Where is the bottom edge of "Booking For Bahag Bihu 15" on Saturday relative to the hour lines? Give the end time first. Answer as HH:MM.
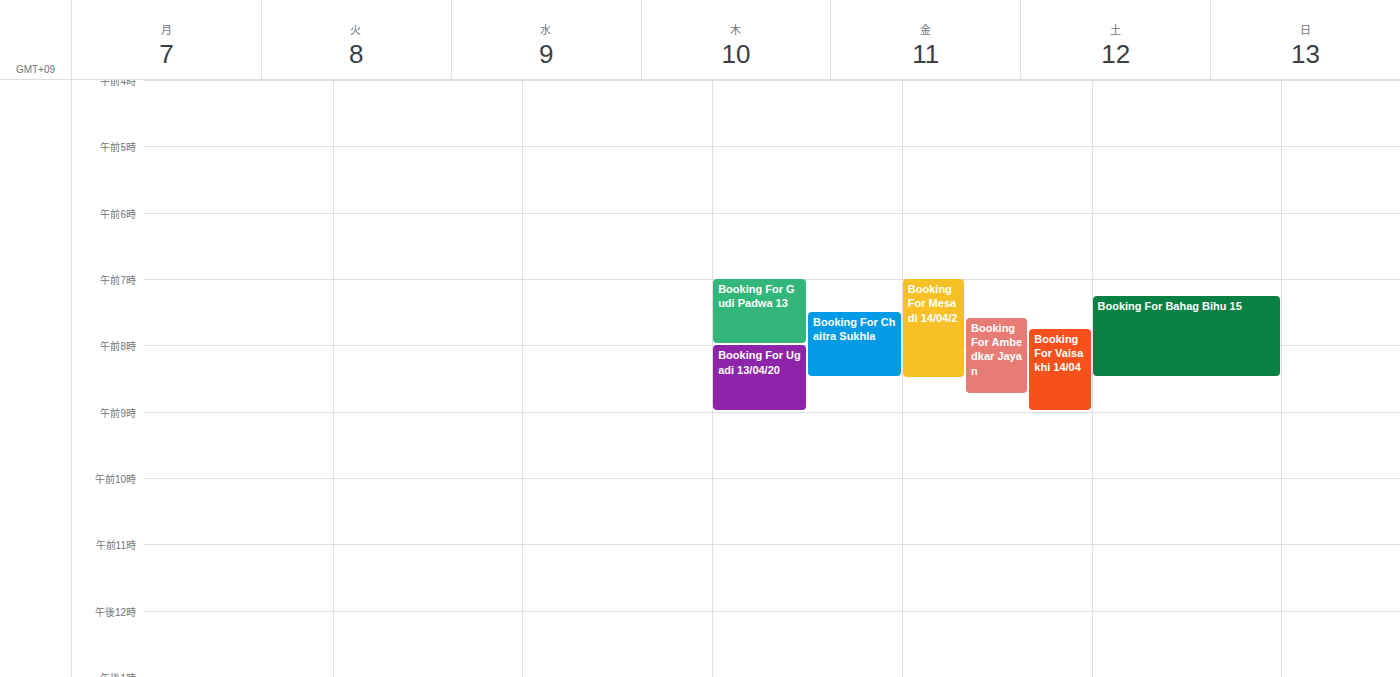
08:30 -- halfway between the 08:00 and 09:00 lines.